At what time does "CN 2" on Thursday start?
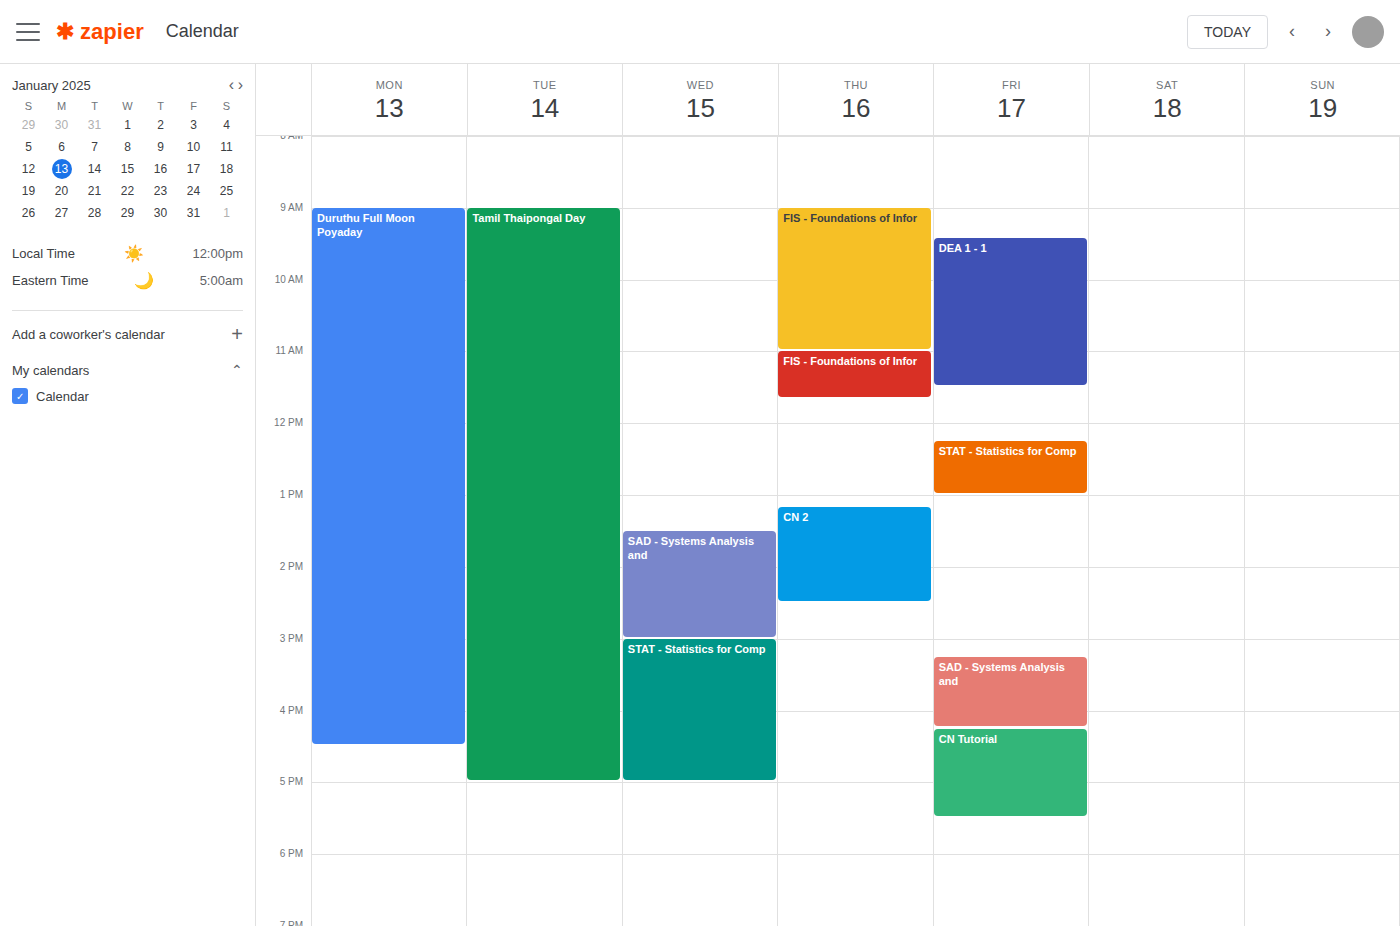
1:10 PM